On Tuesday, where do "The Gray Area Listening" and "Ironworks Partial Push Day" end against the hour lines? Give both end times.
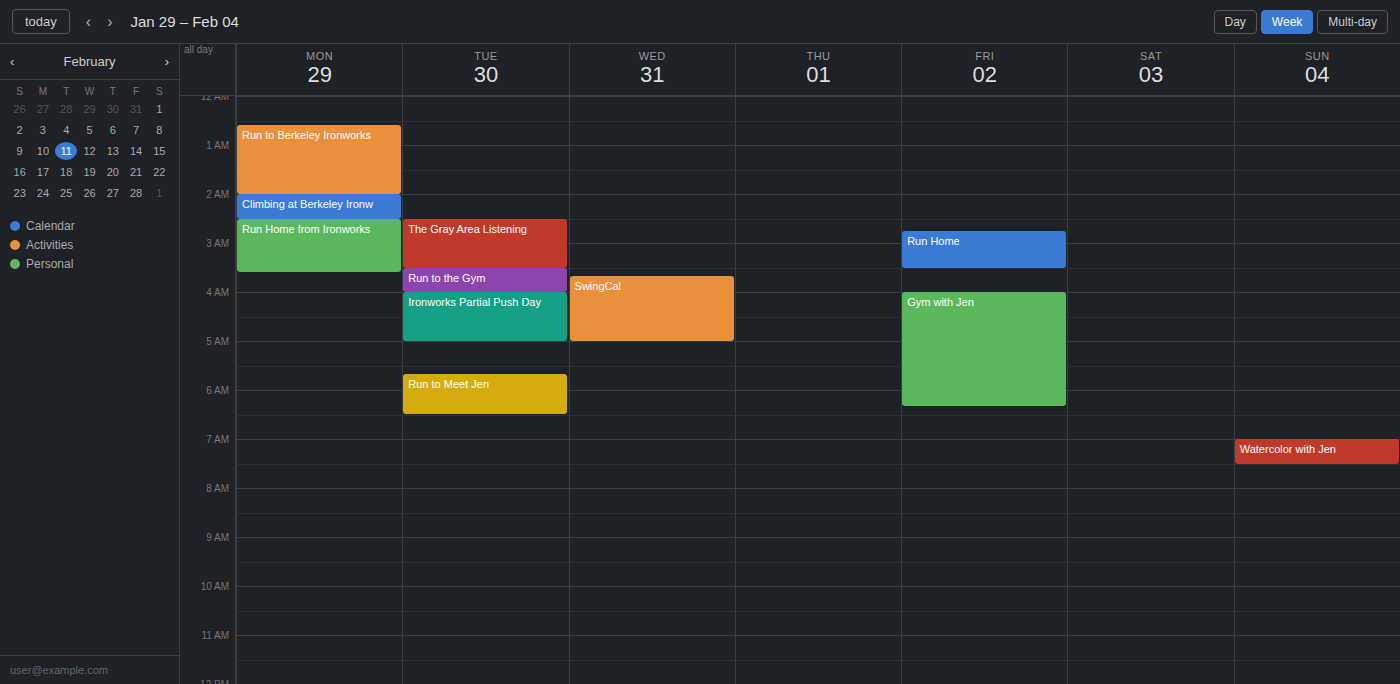
"The Gray Area Listening": 3:30 AM, halfway between the 3 AM and 4 AM lines. "Ironworks Partial Push Day": 5:00 AM, exactly on the 5 AM line.